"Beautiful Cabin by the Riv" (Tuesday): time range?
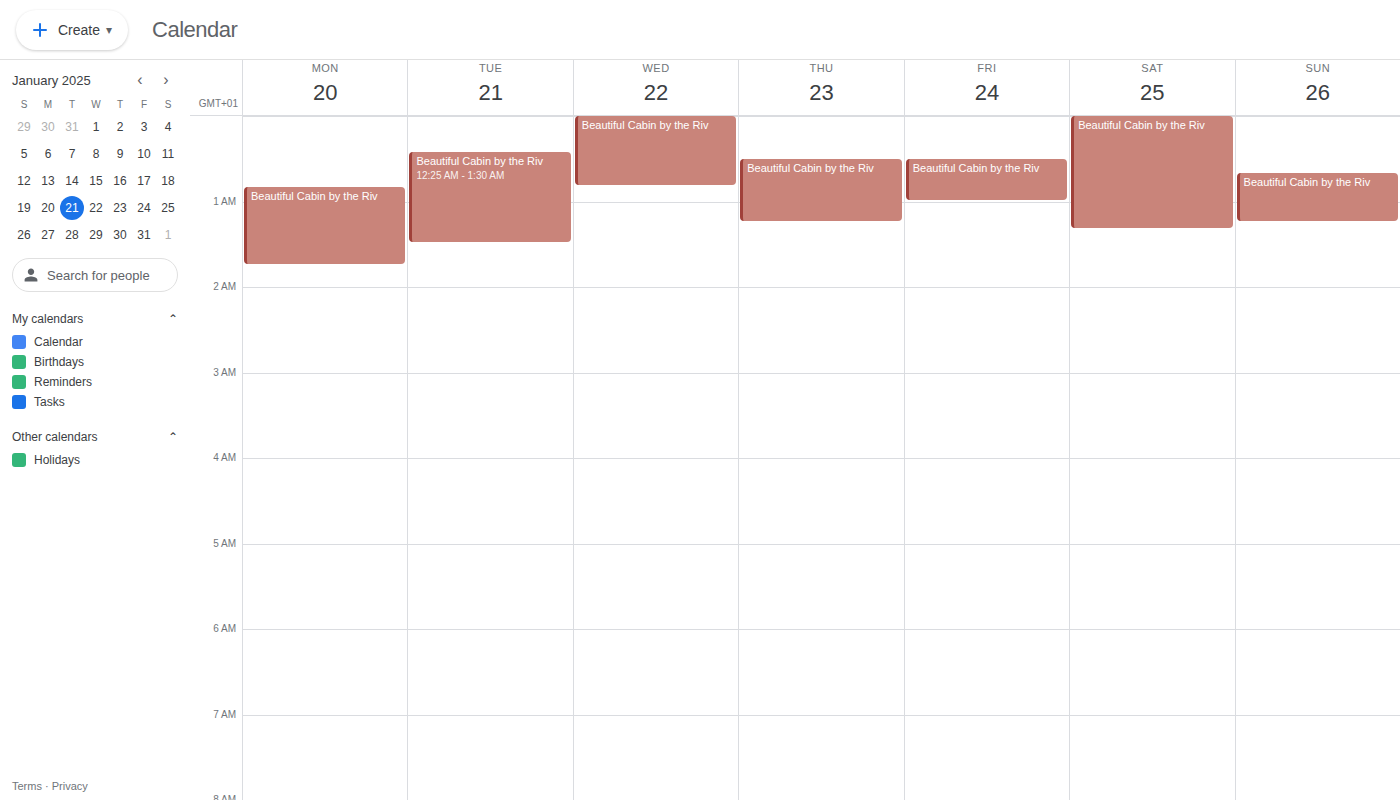
00:25 to 01:30